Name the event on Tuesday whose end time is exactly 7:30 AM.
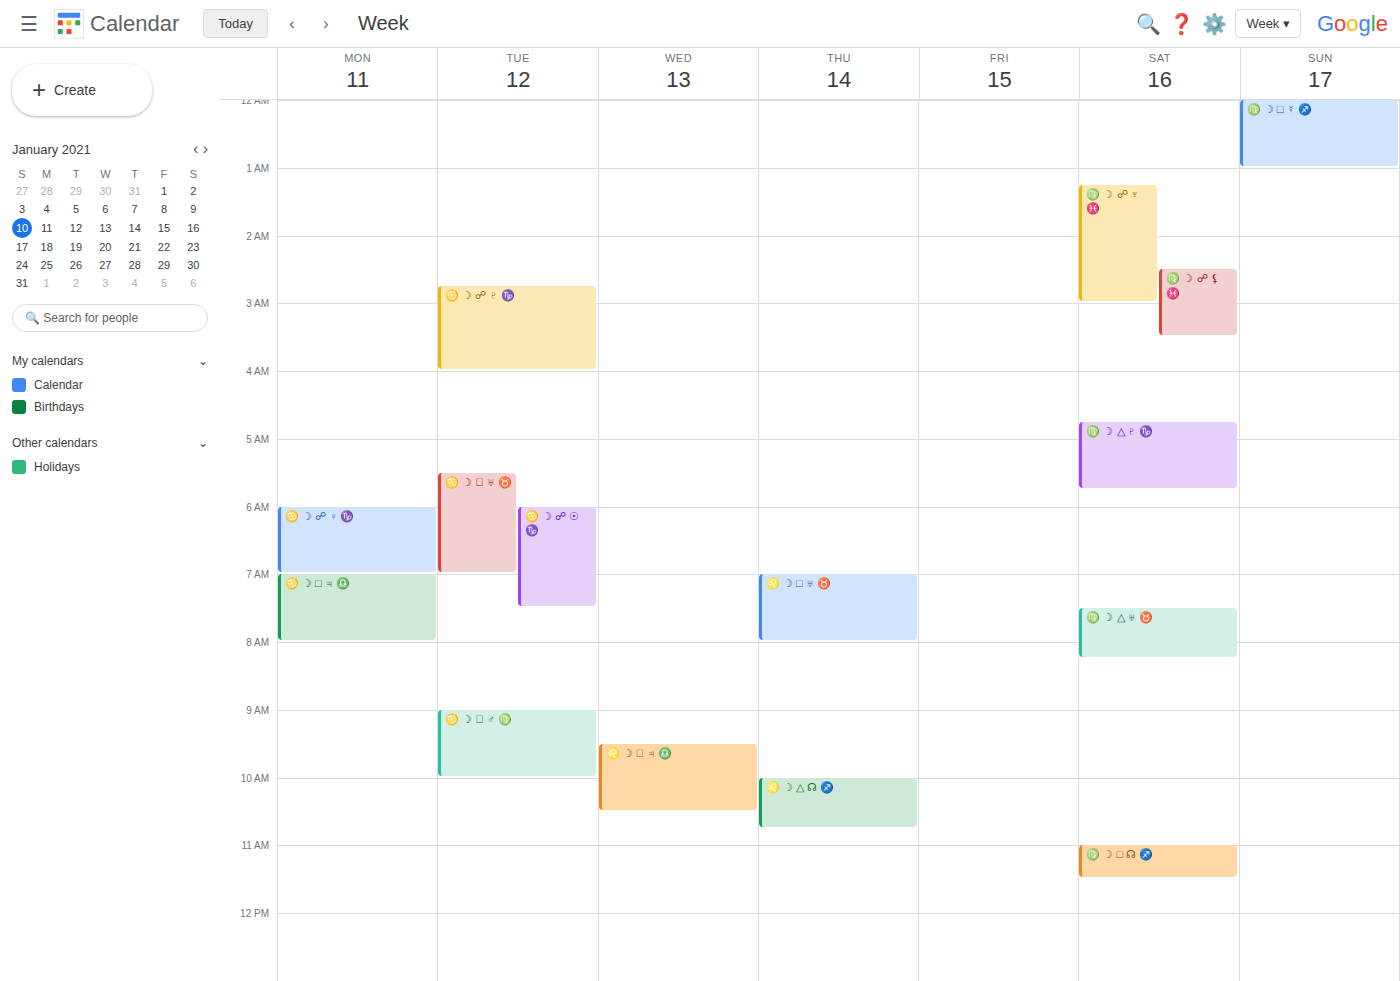
"♋️ ☽ ☍ ☉ ♑️"